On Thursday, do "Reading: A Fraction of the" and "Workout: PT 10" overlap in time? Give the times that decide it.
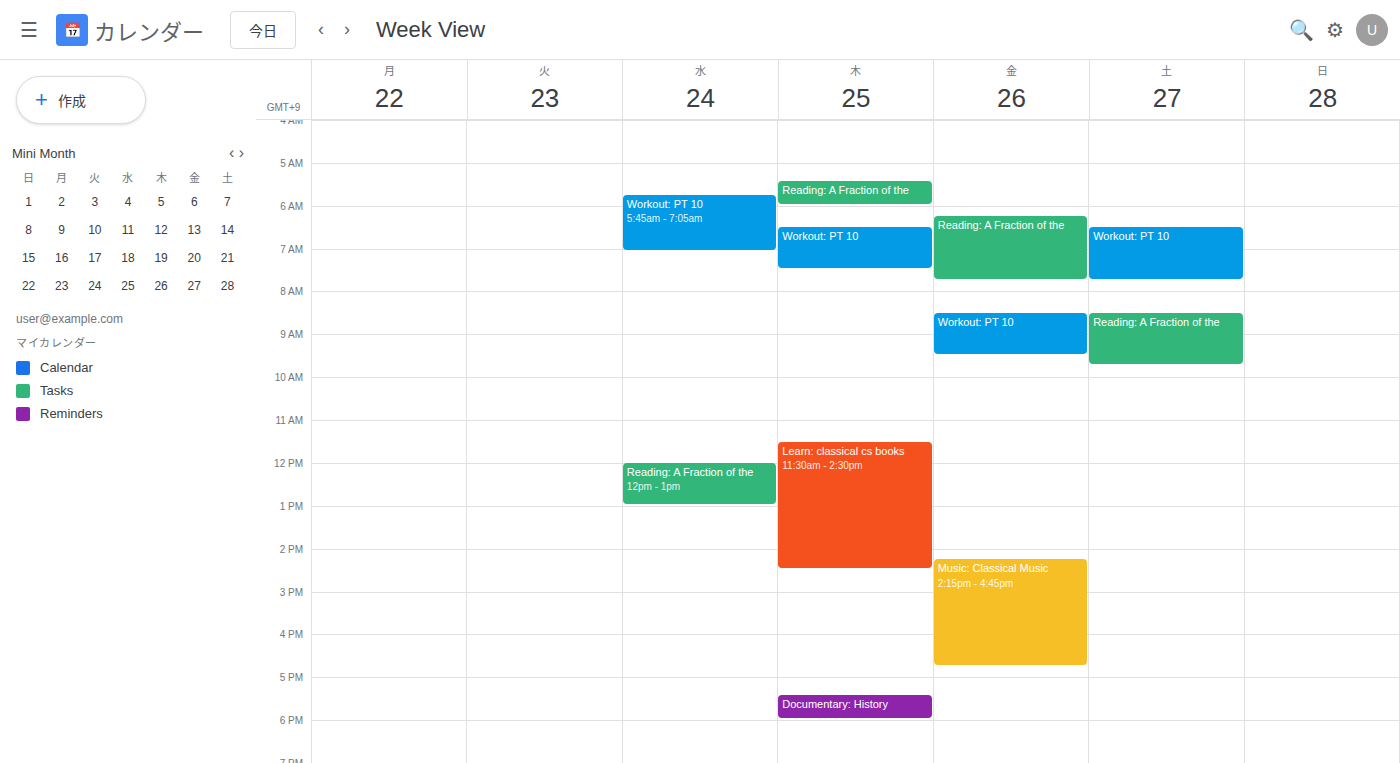
"Reading: A Fraction of the" ends at 6:00 AM and "Workout: PT 10" starts at 6:30 AM -- no overlap.